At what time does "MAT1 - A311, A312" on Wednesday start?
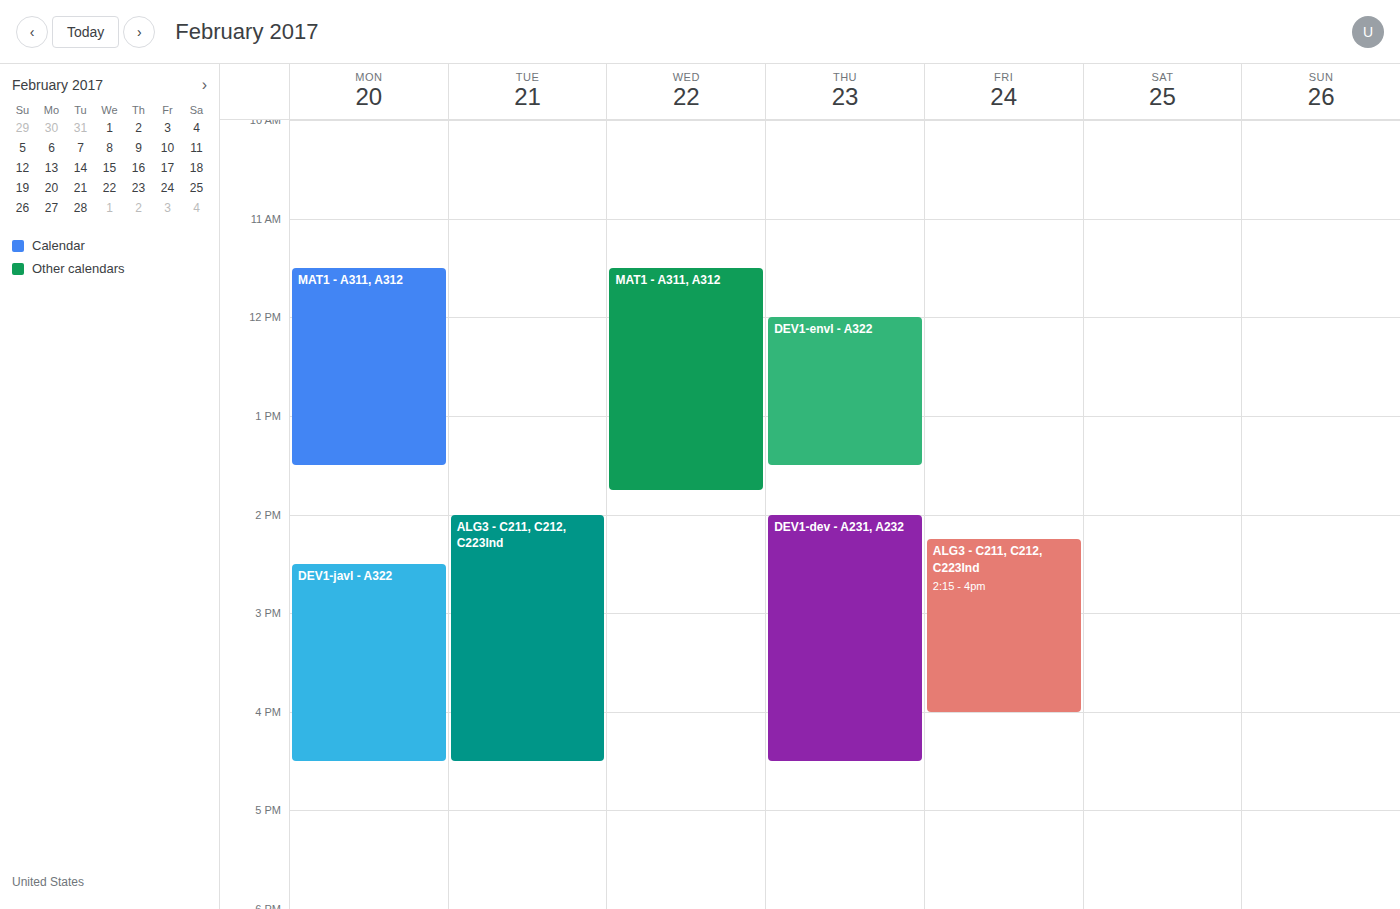
11:30 AM